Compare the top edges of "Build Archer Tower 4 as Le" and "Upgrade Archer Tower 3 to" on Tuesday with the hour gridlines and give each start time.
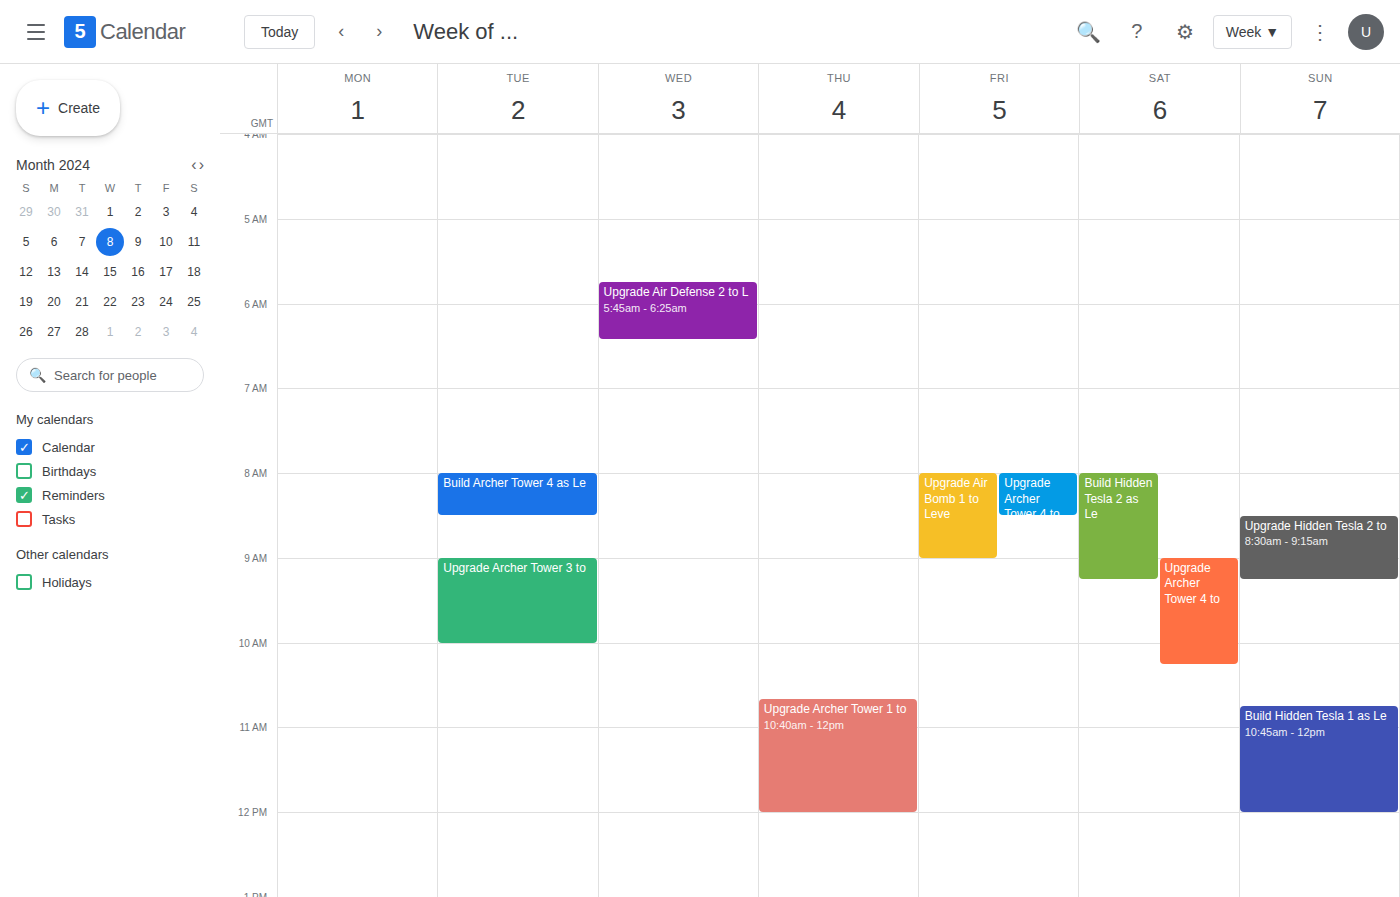
"Build Archer Tower 4 as Le": 08:00, exactly on the 08:00 line. "Upgrade Archer Tower 3 to": 09:00, exactly on the 09:00 line.